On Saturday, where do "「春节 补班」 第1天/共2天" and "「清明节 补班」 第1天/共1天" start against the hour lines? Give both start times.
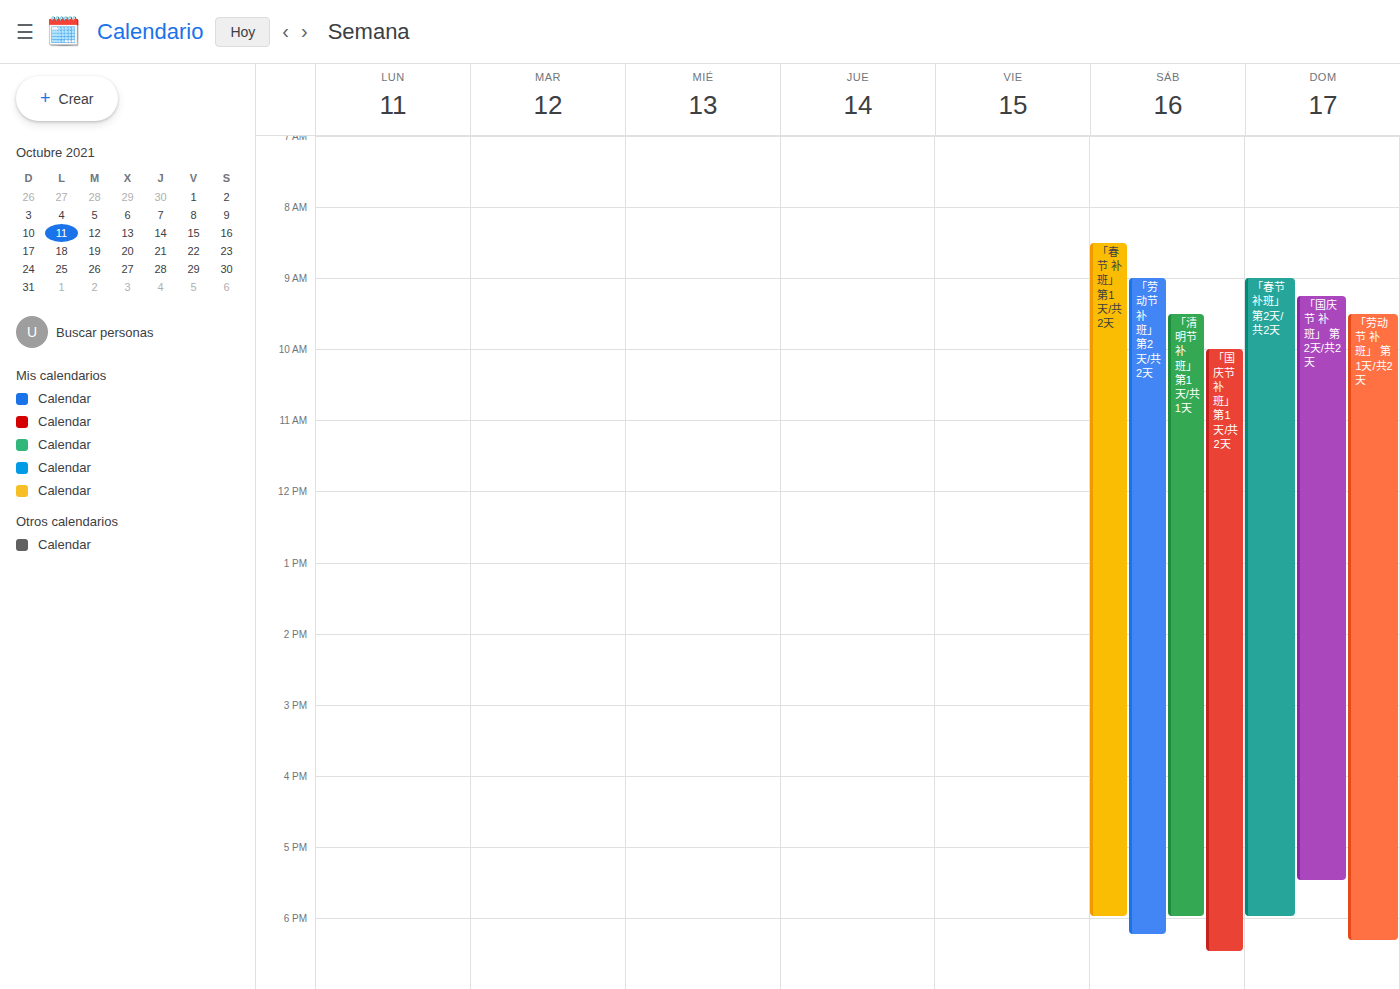
"「春节 补班」 第1天/共2天": 08:30, halfway between the 08:00 and 09:00 lines. "「清明节 补班」 第1天/共1天": 09:30, halfway between the 09:00 and 10:00 lines.